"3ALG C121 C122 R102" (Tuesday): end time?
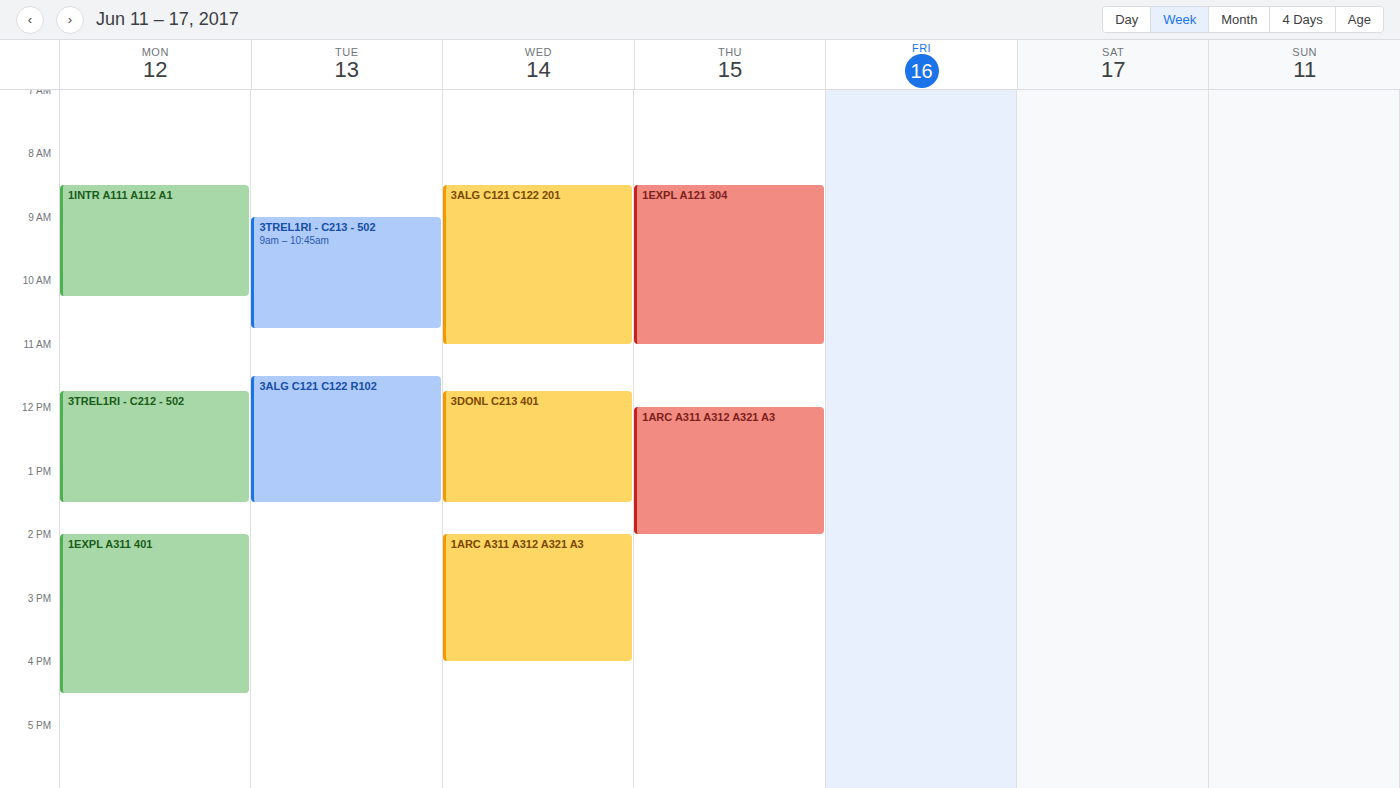
1:30 PM